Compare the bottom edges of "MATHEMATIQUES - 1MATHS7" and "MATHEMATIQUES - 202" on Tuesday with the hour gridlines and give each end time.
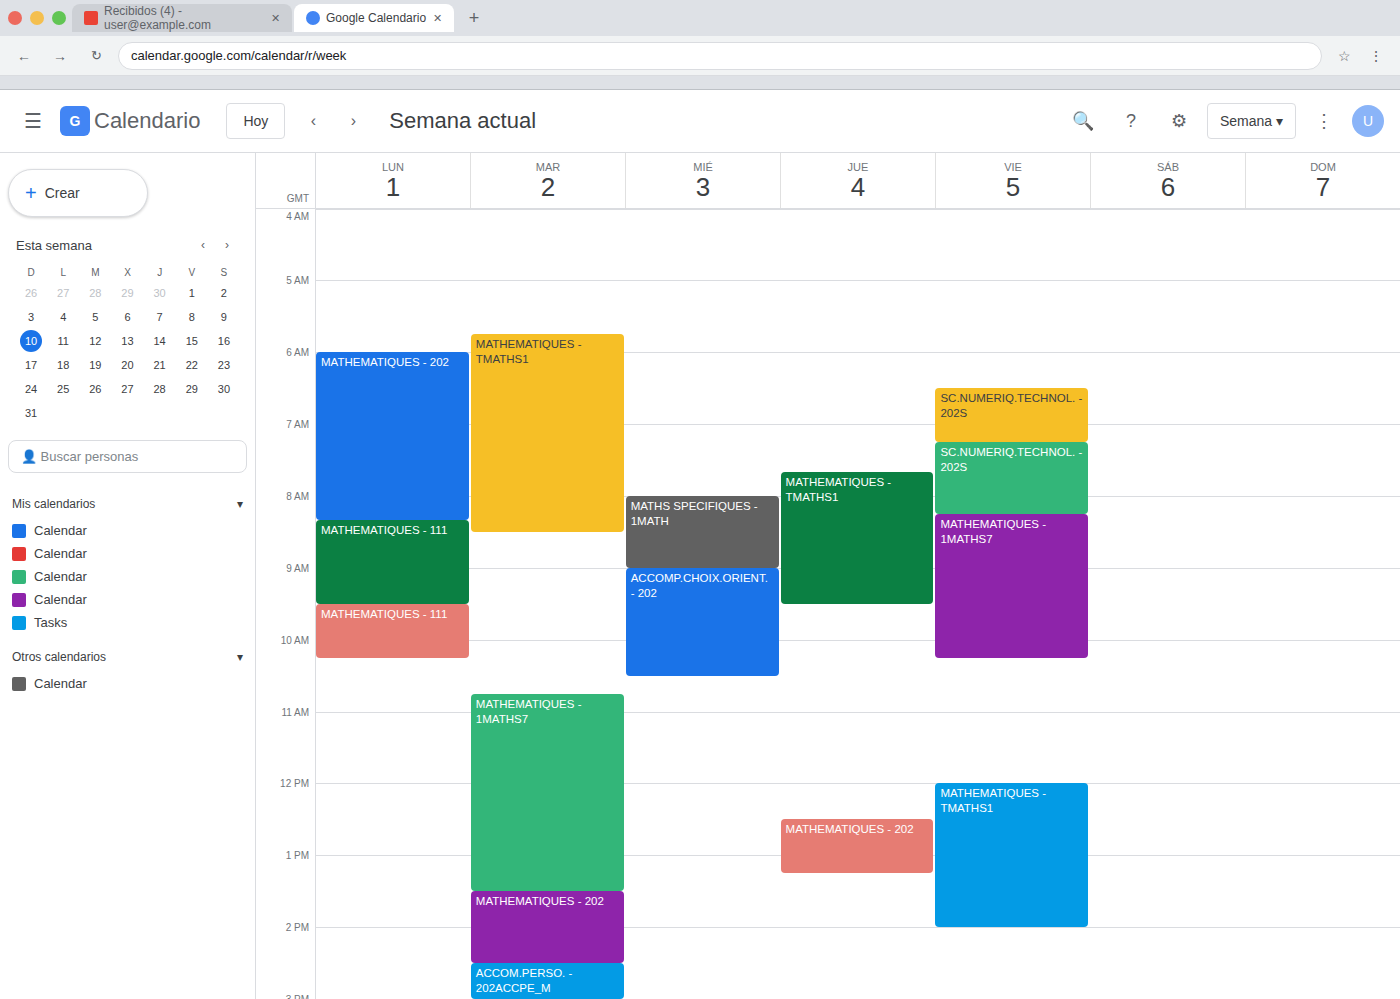
"MATHEMATIQUES - 1MATHS7": 13:30, halfway between the 13:00 and 14:00 lines. "MATHEMATIQUES - 202": 14:30, halfway between the 14:00 and 15:00 lines.